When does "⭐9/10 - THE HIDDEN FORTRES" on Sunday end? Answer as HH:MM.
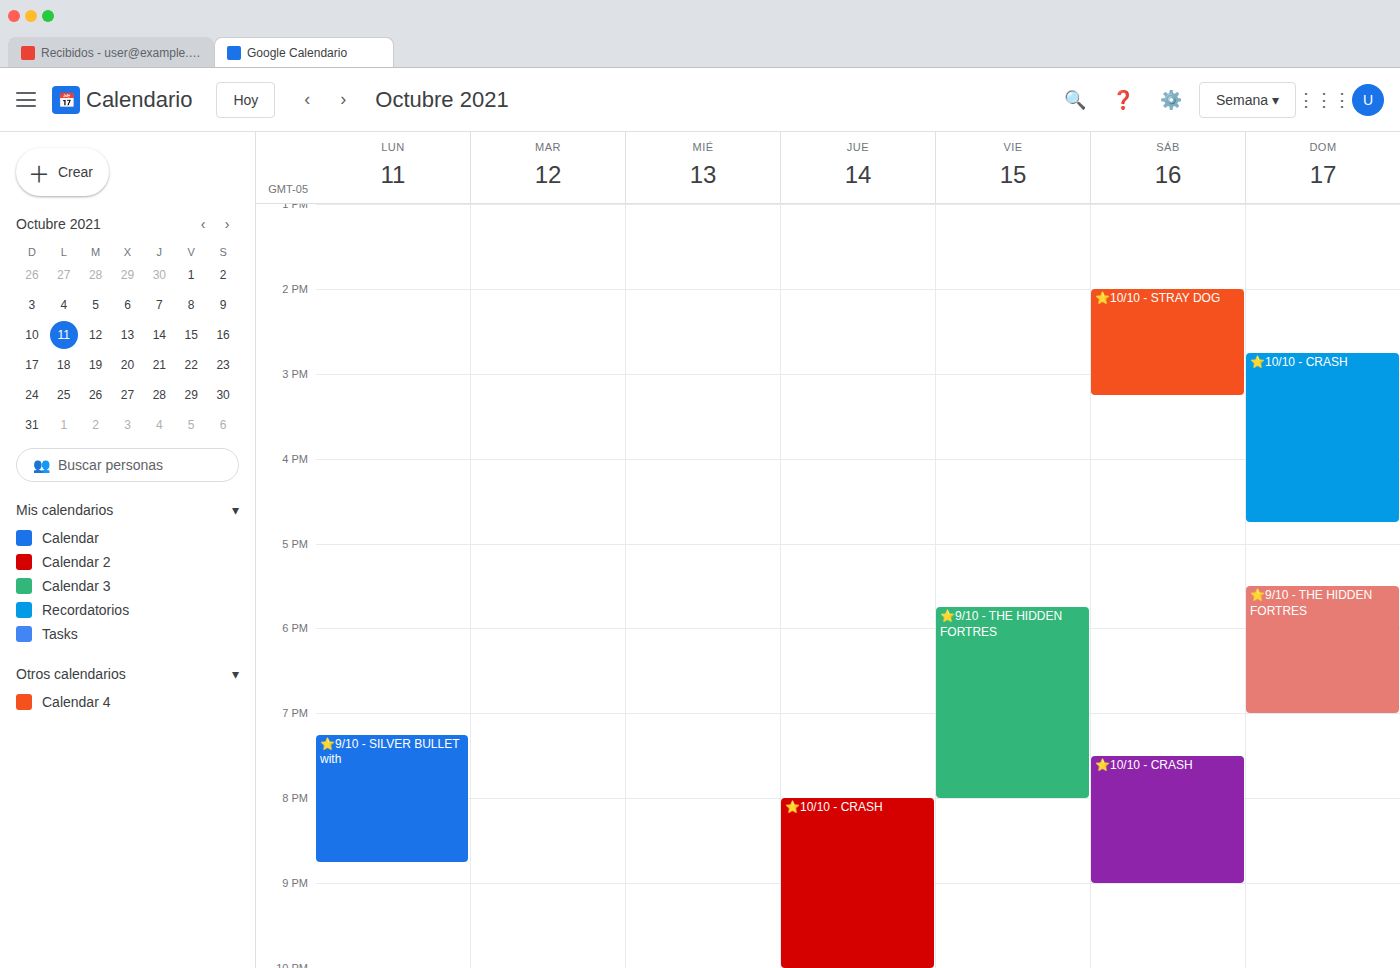
19:00